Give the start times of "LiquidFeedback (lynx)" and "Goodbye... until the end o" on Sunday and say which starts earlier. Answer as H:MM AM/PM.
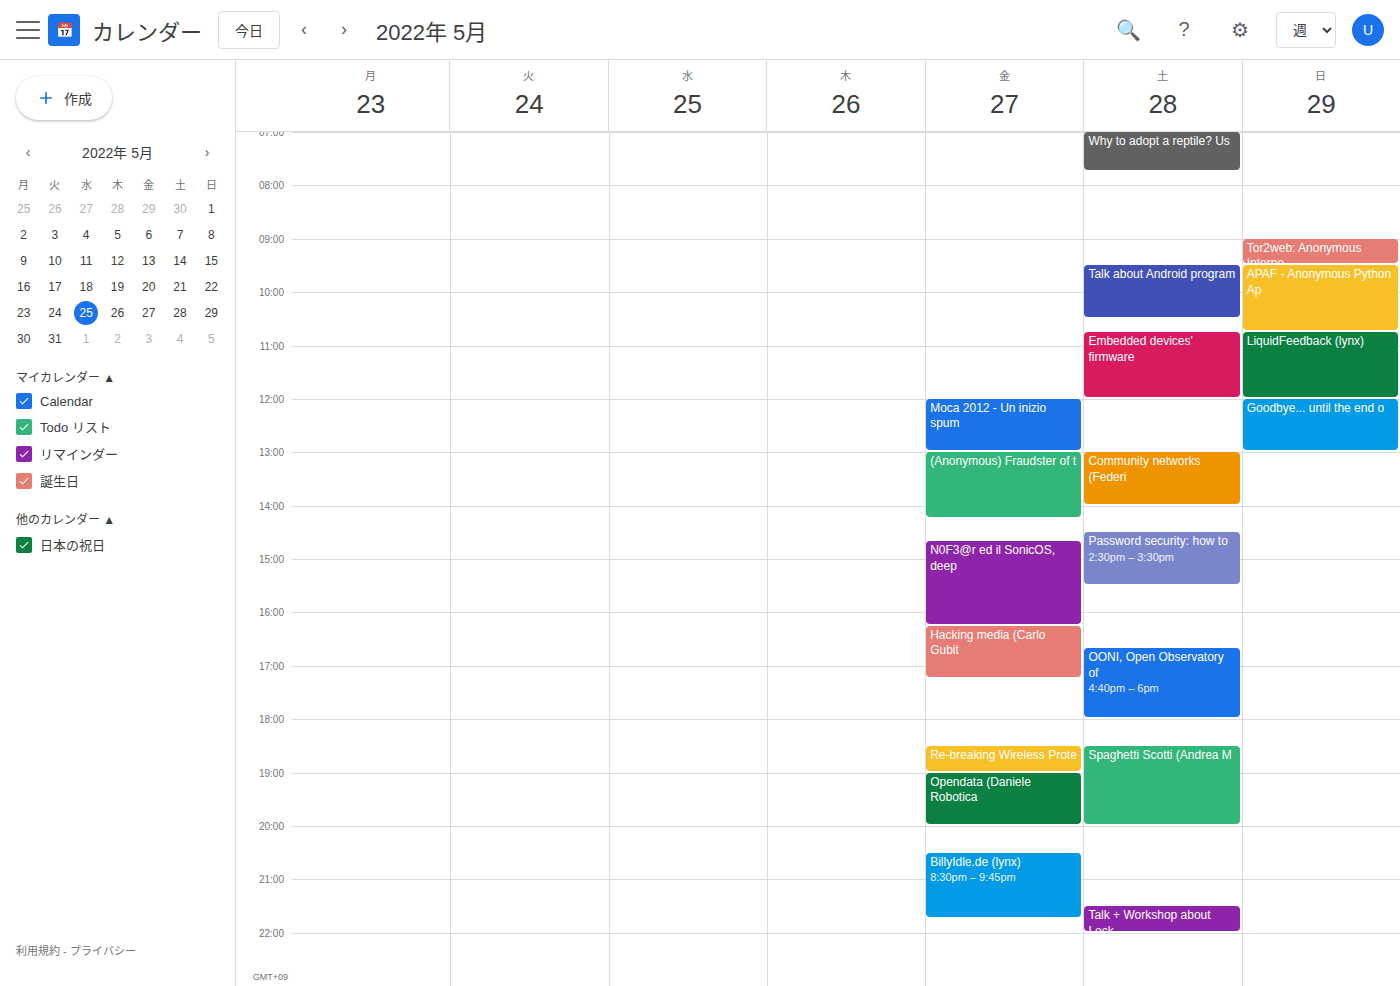
"LiquidFeedback (lynx)" 10:45 AM; "Goodbye... until the end o" 12:00 PM.